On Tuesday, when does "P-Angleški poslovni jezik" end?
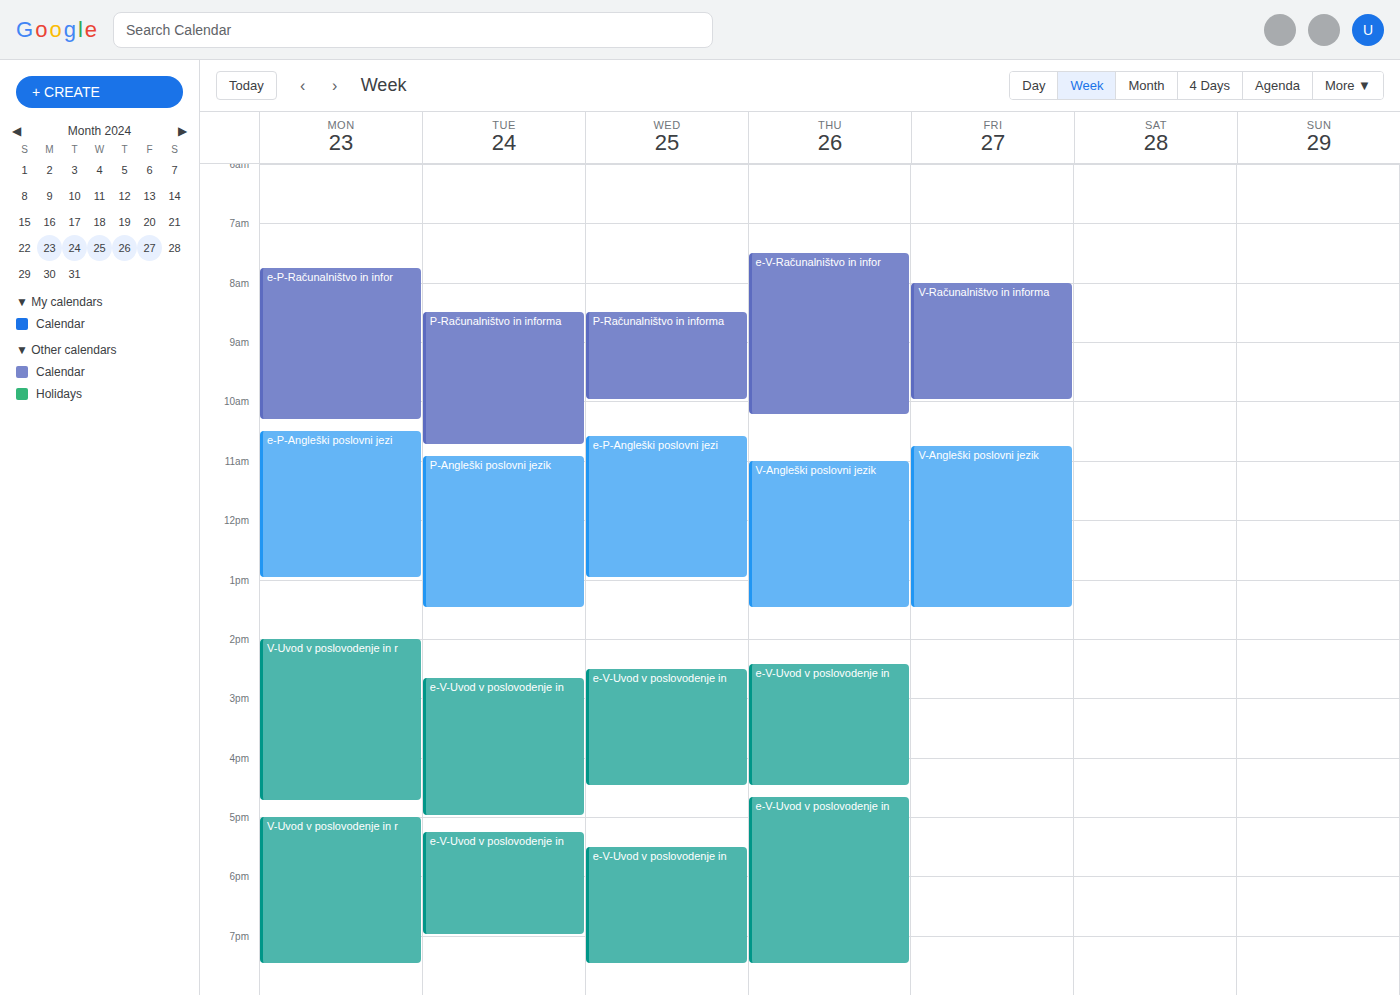
1:30 PM